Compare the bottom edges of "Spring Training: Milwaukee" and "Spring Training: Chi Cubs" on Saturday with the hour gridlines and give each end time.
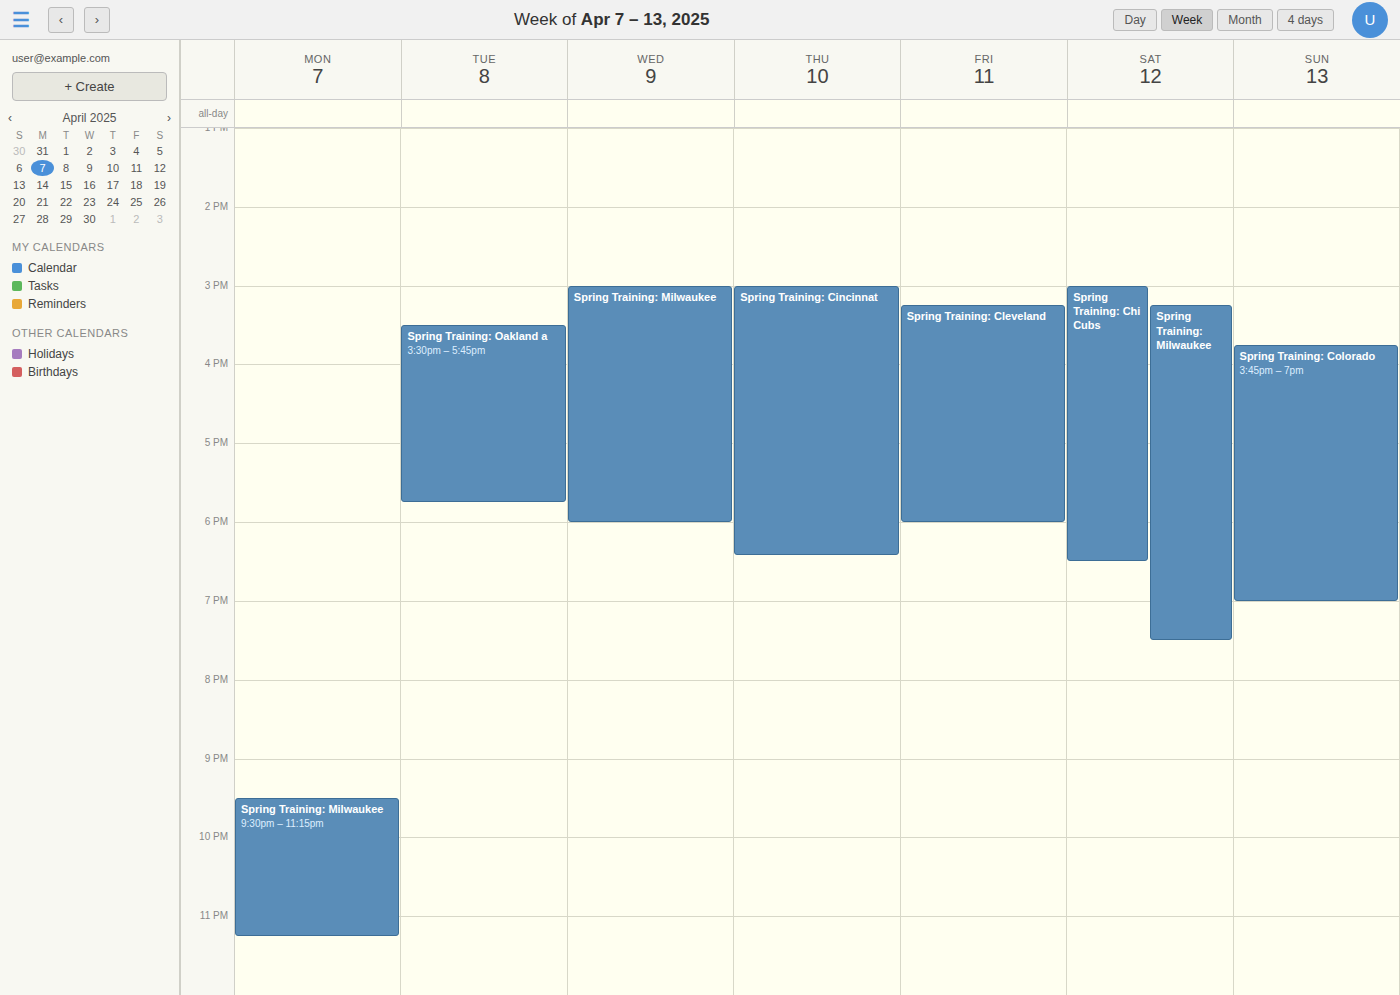
"Spring Training: Milwaukee": 7:30 PM, halfway between the 7 PM and 8 PM lines. "Spring Training: Chi Cubs": 6:30 PM, halfway between the 6 PM and 7 PM lines.